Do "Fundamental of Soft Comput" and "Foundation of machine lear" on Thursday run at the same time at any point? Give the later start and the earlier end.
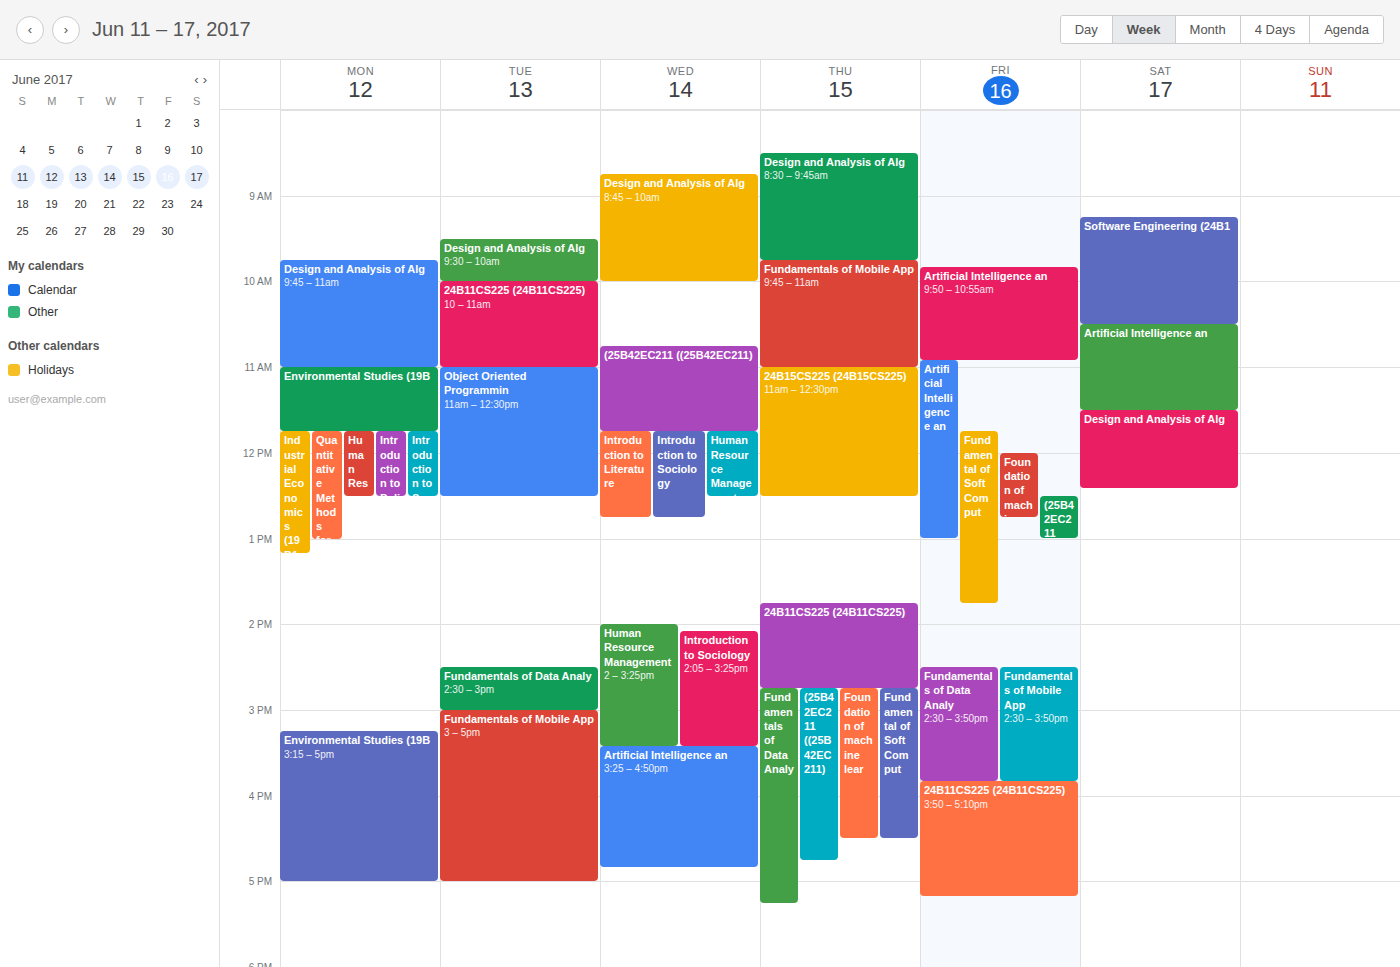
"Foundation of machine lear" runs 2:45 PM to 4:30 PM, inside "Fundamental of Soft Comput" -- they overlap.